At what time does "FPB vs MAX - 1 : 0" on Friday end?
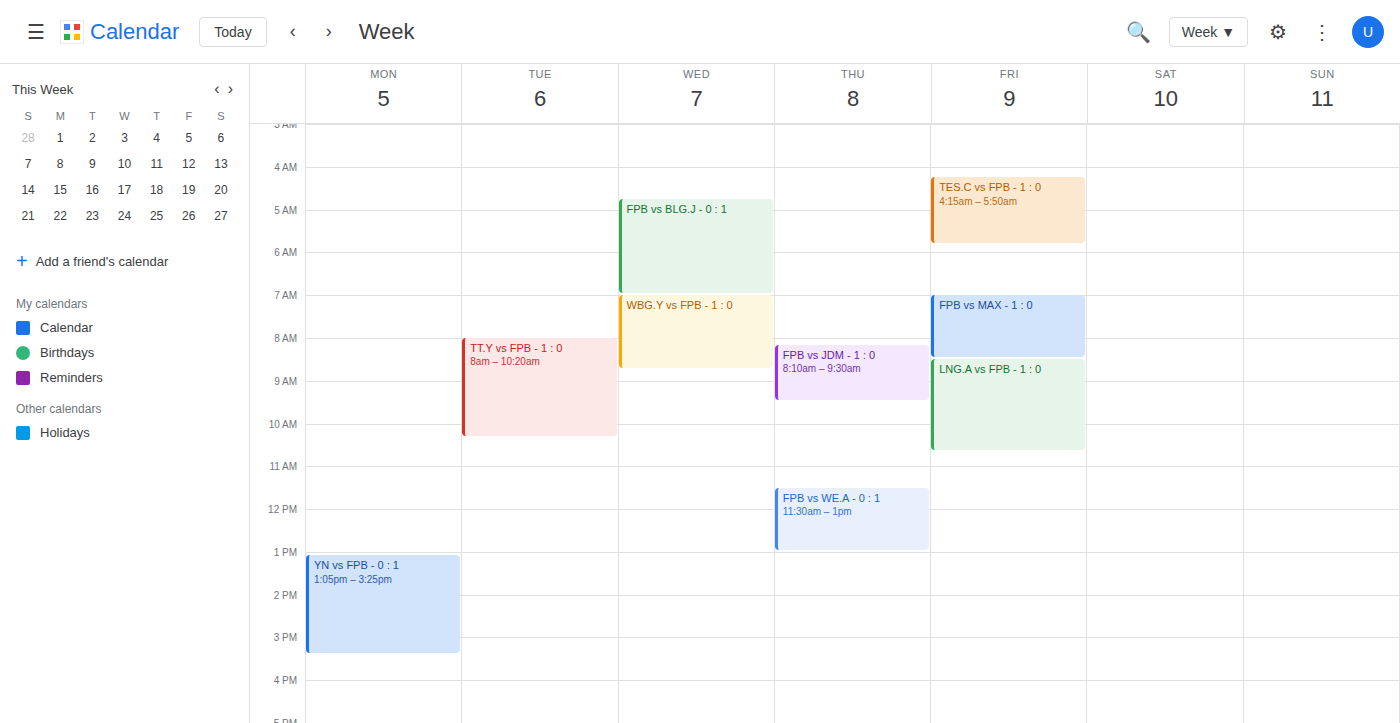
8:30 AM